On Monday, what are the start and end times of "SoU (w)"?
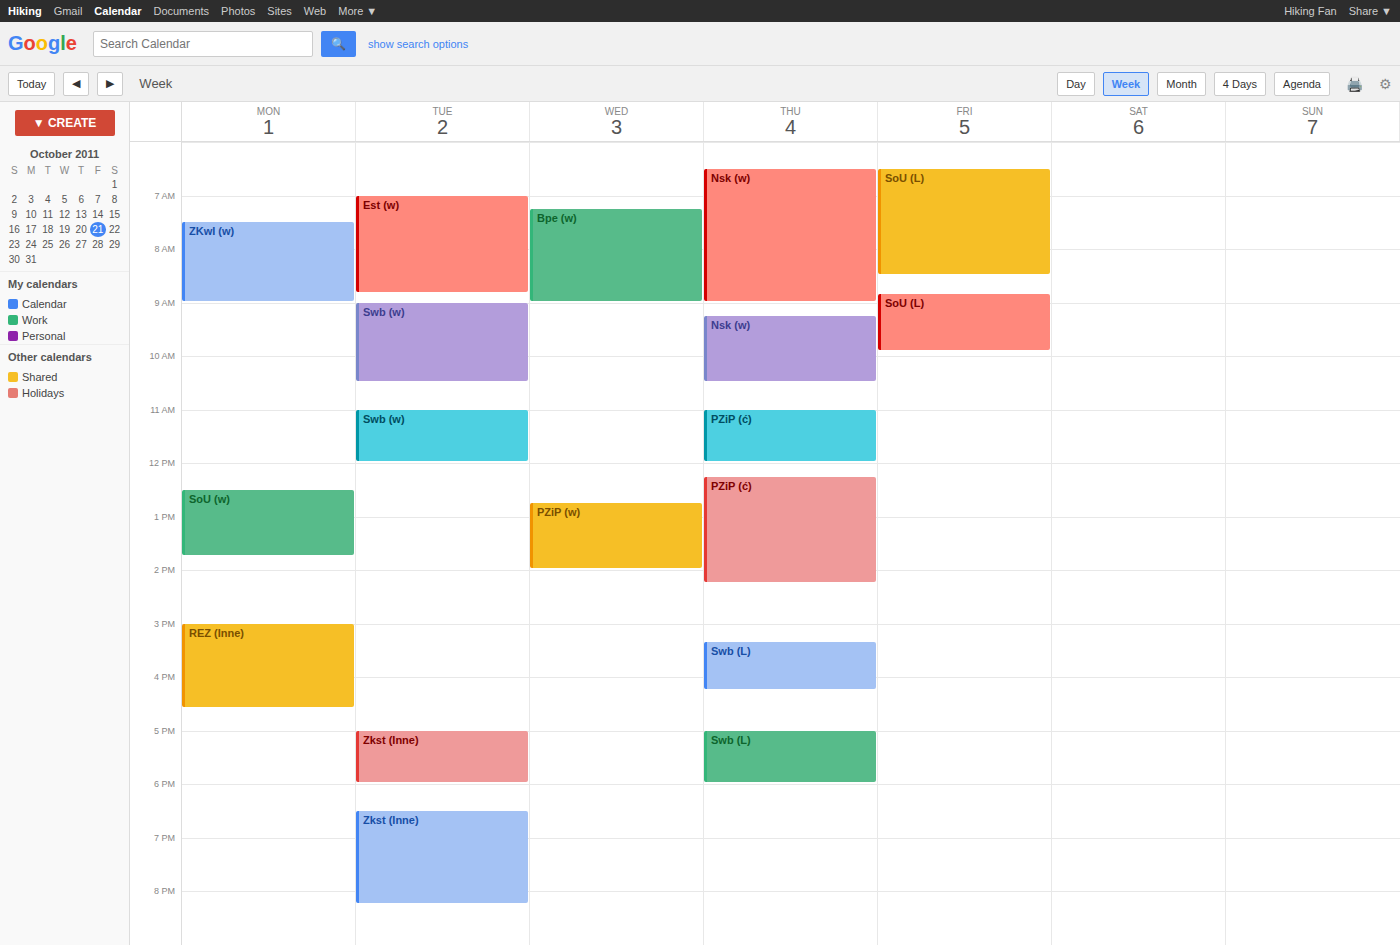
12:30 PM to 1:45 PM